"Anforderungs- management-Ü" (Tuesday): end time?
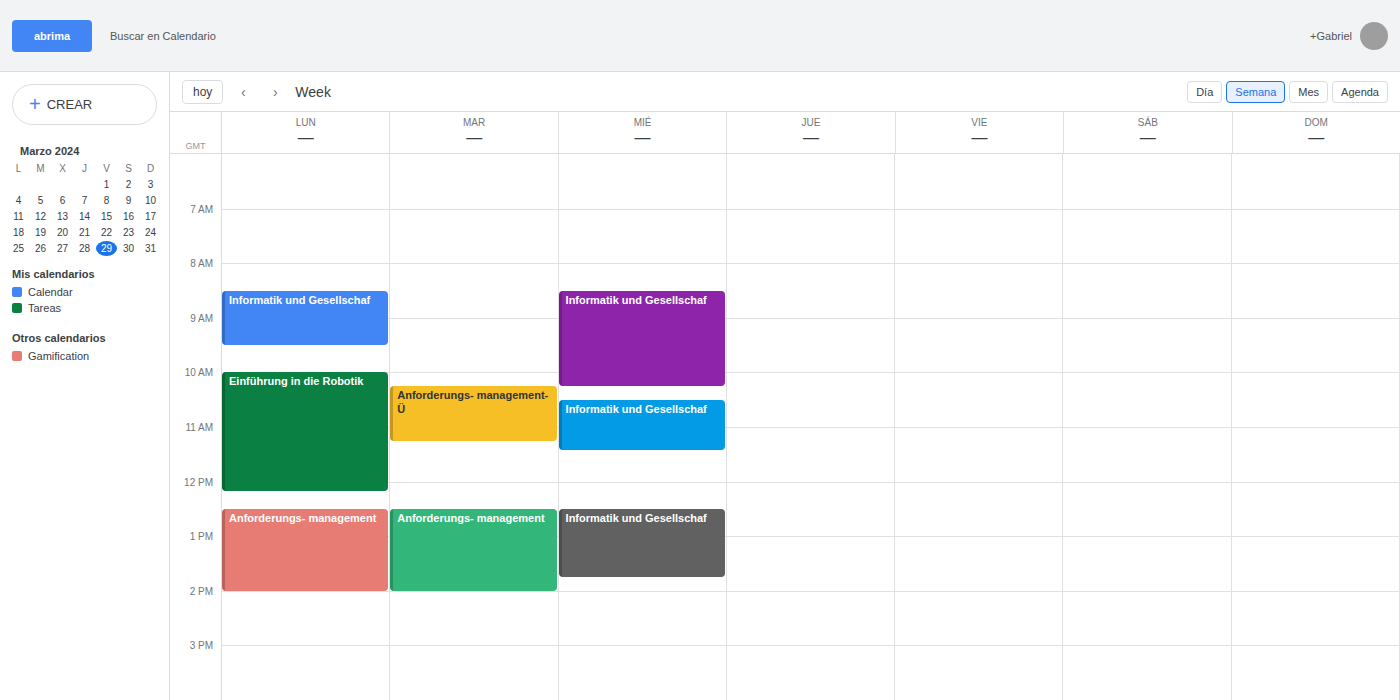
11:15 AM